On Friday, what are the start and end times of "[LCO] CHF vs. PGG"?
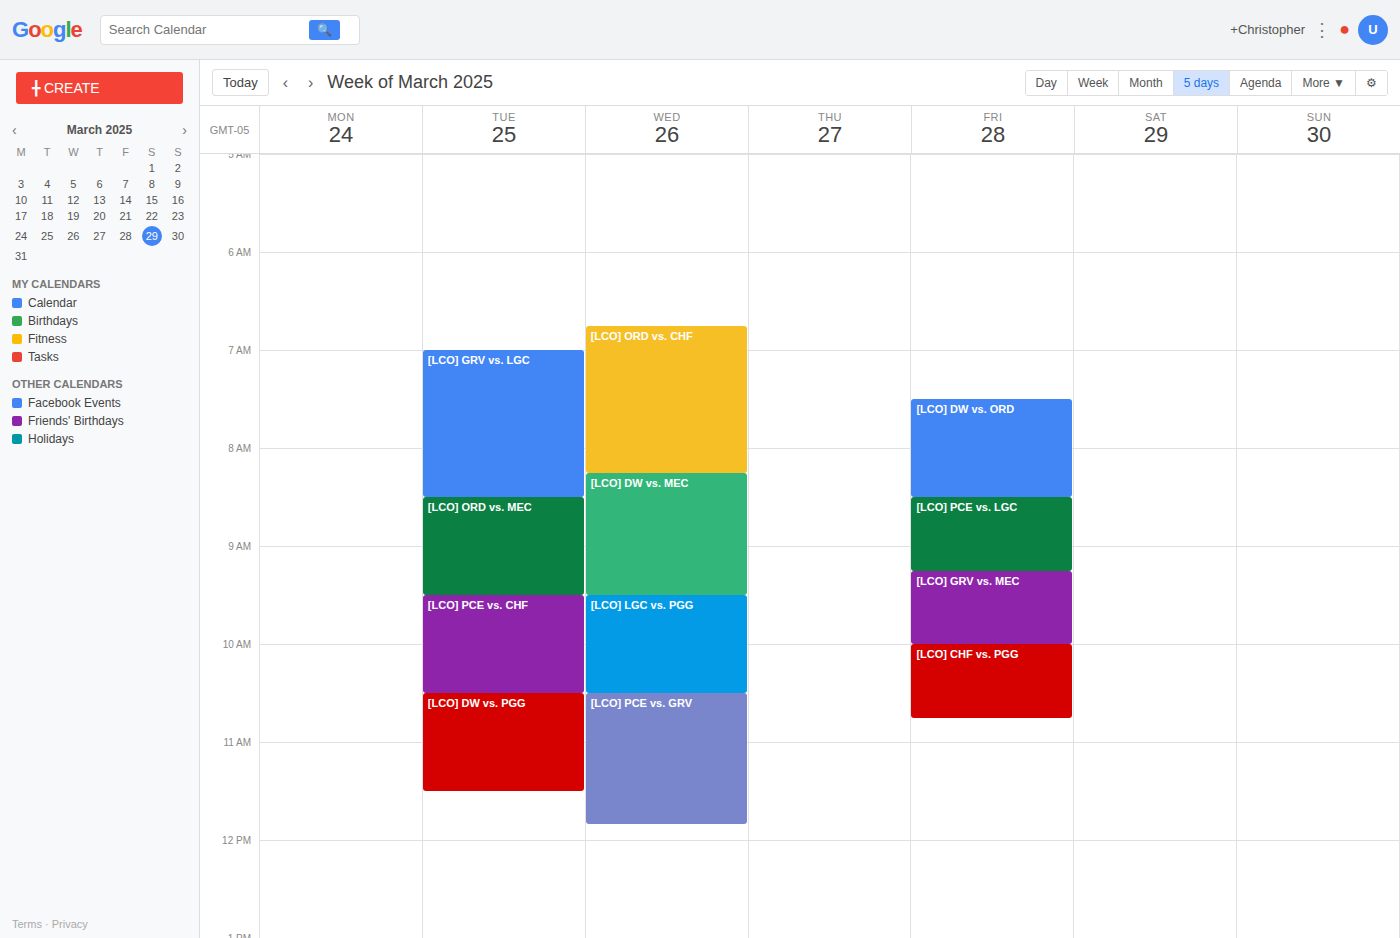
10:00 to 10:45